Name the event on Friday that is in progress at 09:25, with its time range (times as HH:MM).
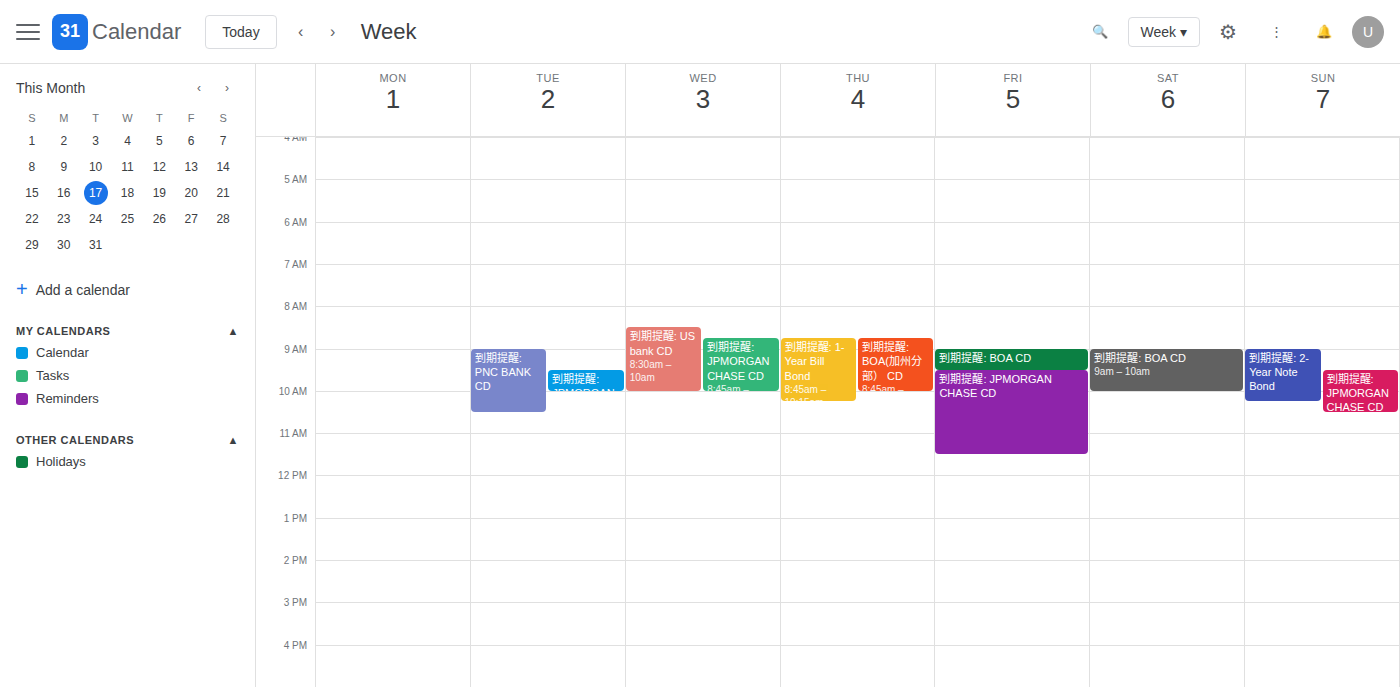
"到期提醒: BOA CD", 09:00 to 09:30